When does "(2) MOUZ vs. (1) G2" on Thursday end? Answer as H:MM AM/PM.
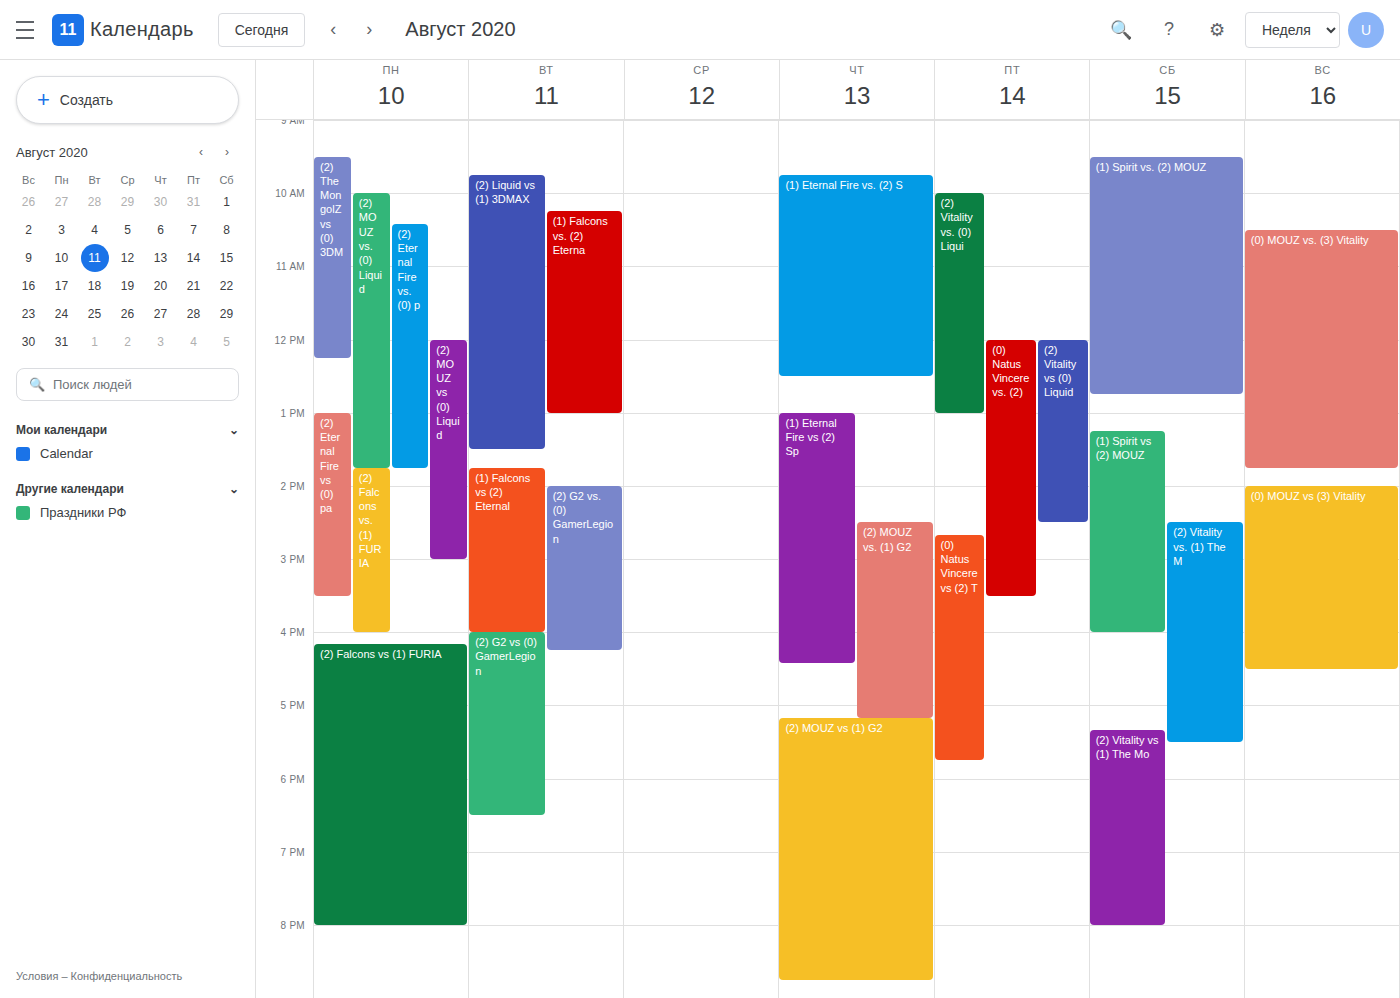
5:10 PM